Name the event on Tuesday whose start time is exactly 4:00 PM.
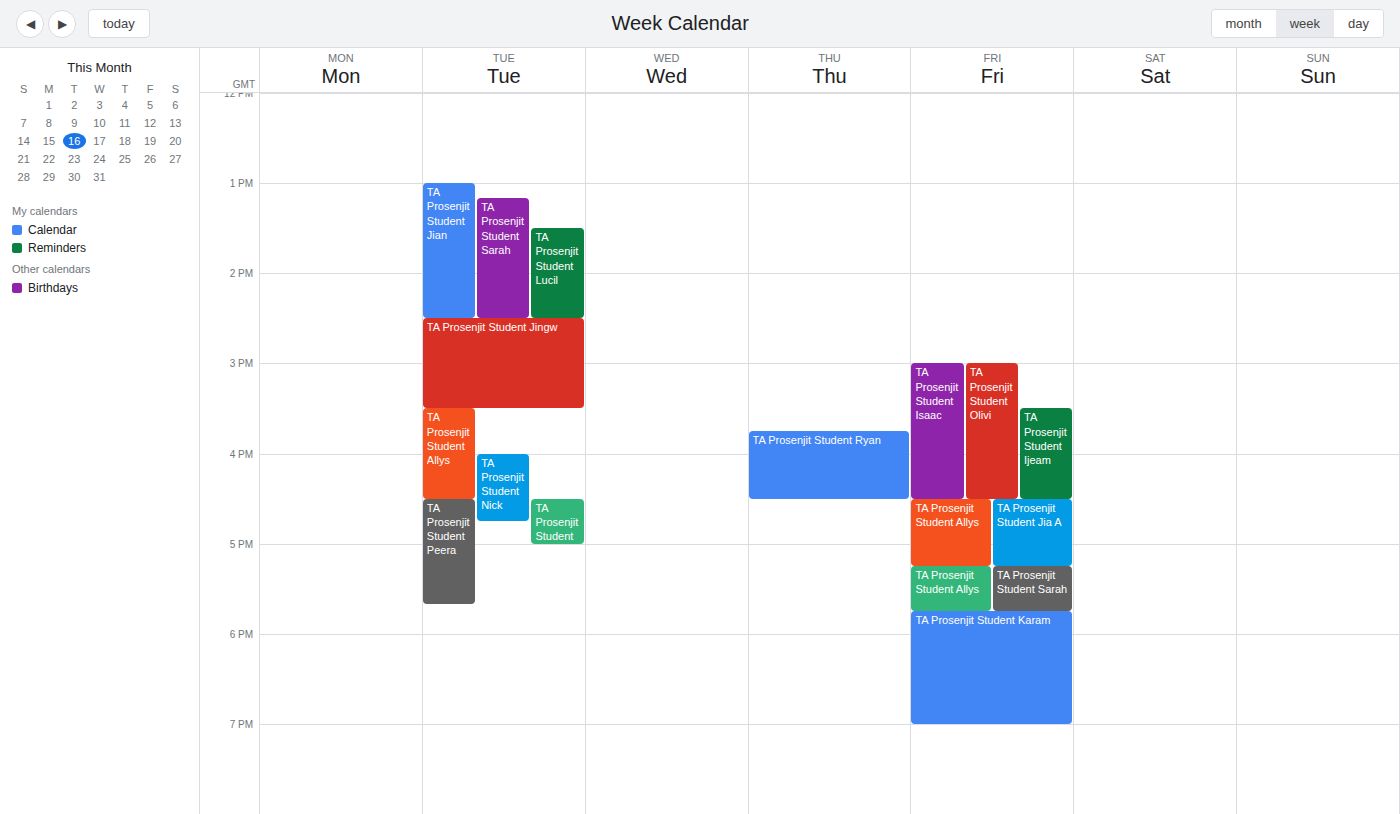
"TA Prosenjit Student Nick"